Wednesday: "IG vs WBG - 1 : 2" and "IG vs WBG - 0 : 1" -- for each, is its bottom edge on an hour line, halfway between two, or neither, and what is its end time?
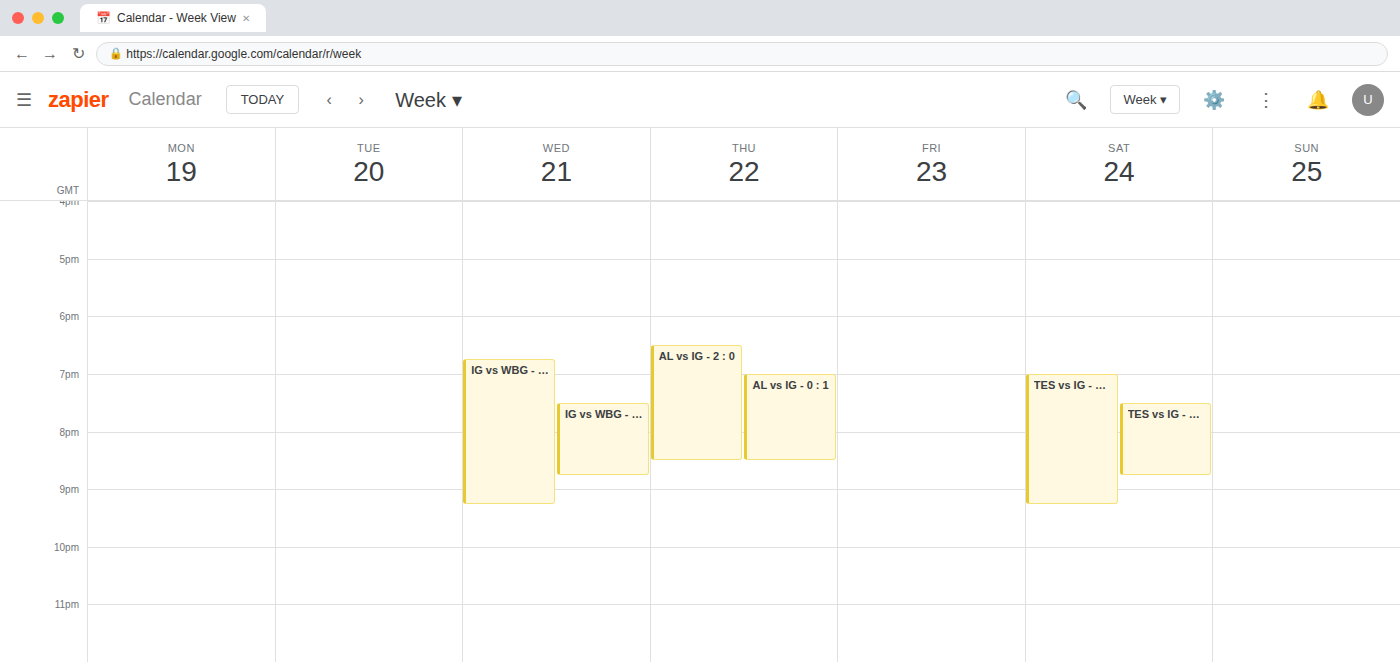
"IG vs WBG - 1 : 2": 9:15 PM, neither: a quarter of the way from the 9 PM line to the 10 PM line. "IG vs WBG - 0 : 1": 8:45 PM, neither: three quarters of the way from the 8 PM line to the 9 PM line.